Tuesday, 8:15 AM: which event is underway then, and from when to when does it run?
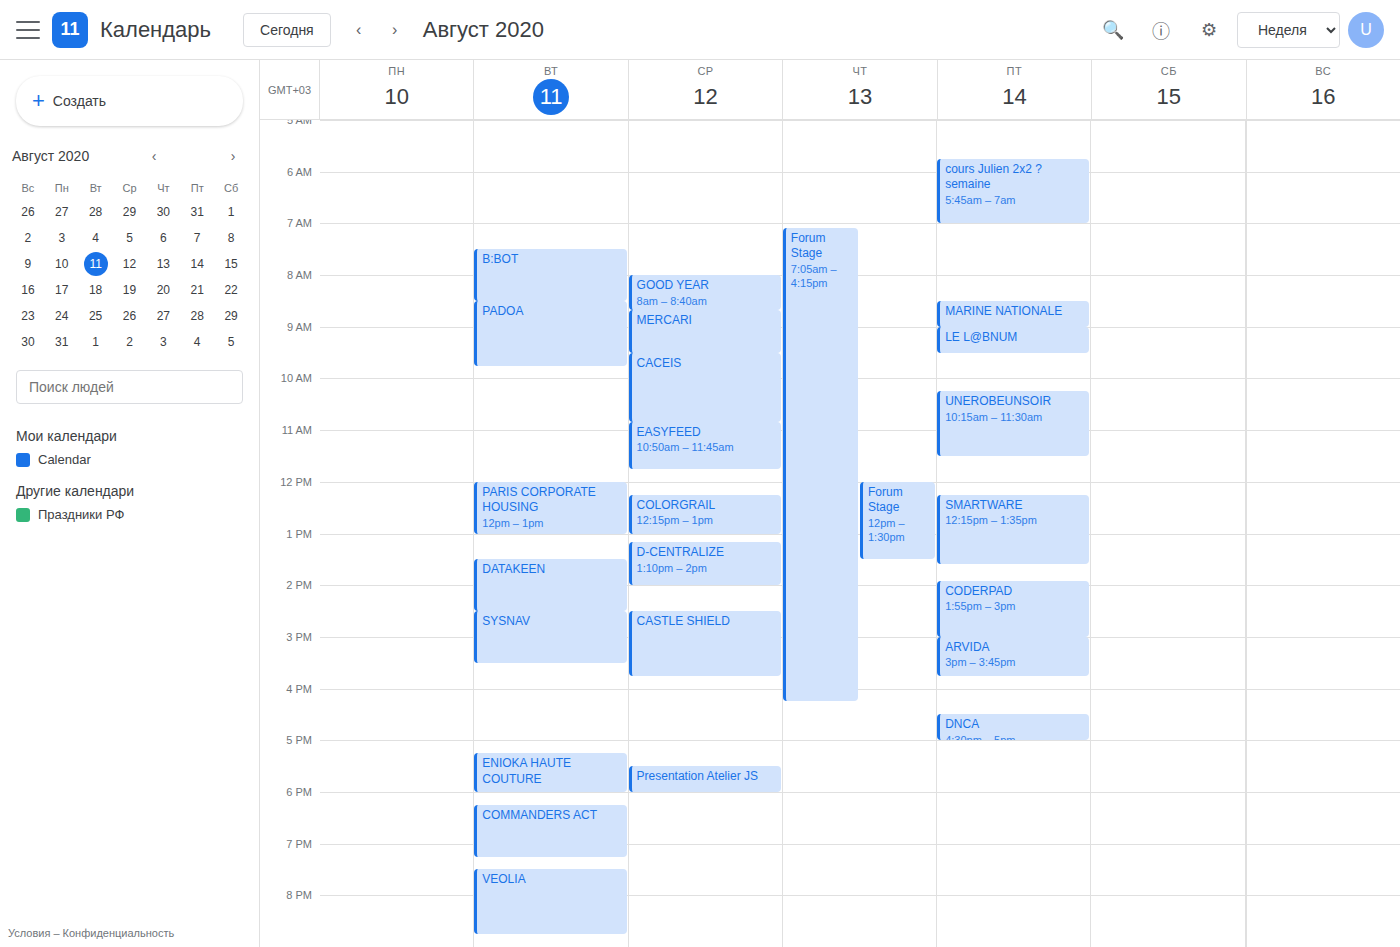
"B:BOT", 7:30 AM to 8:30 AM